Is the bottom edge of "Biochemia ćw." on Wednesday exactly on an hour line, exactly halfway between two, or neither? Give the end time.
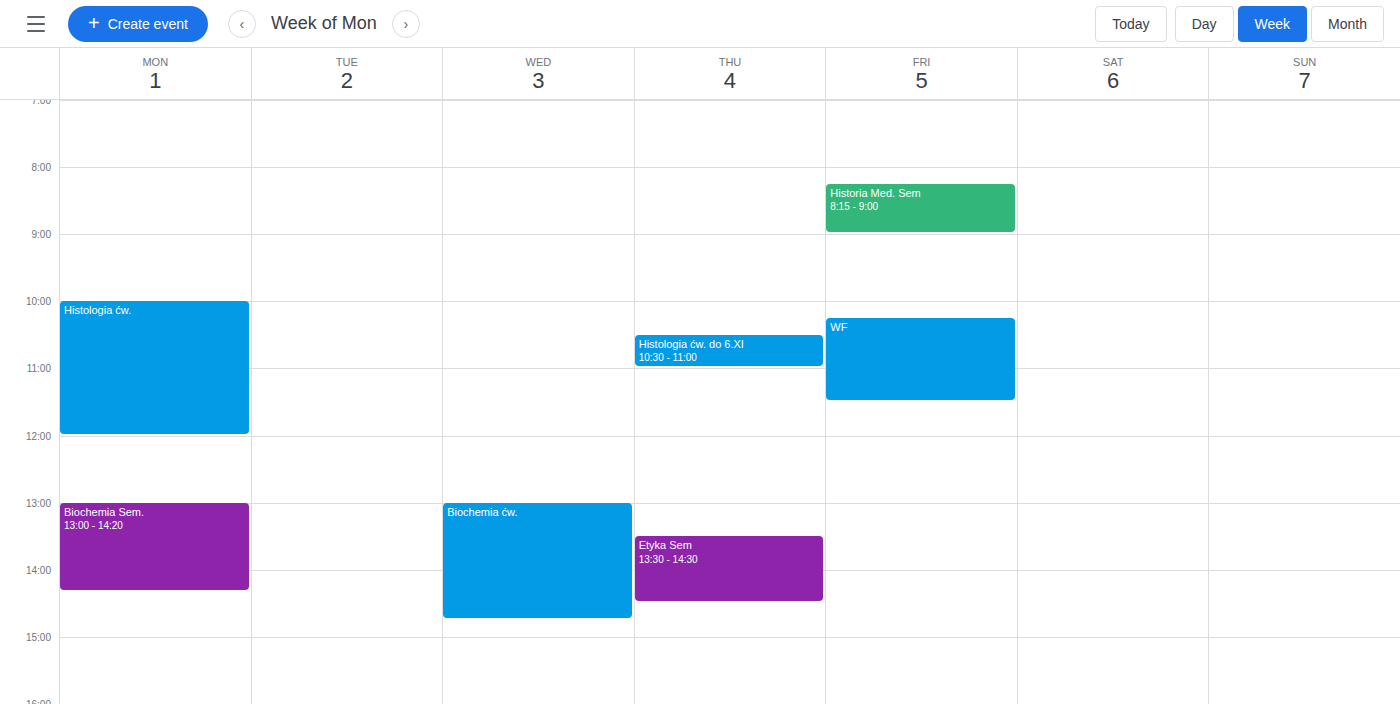
2:45 PM -- neither: three quarters of the way from the 2 PM line to the 3 PM line.